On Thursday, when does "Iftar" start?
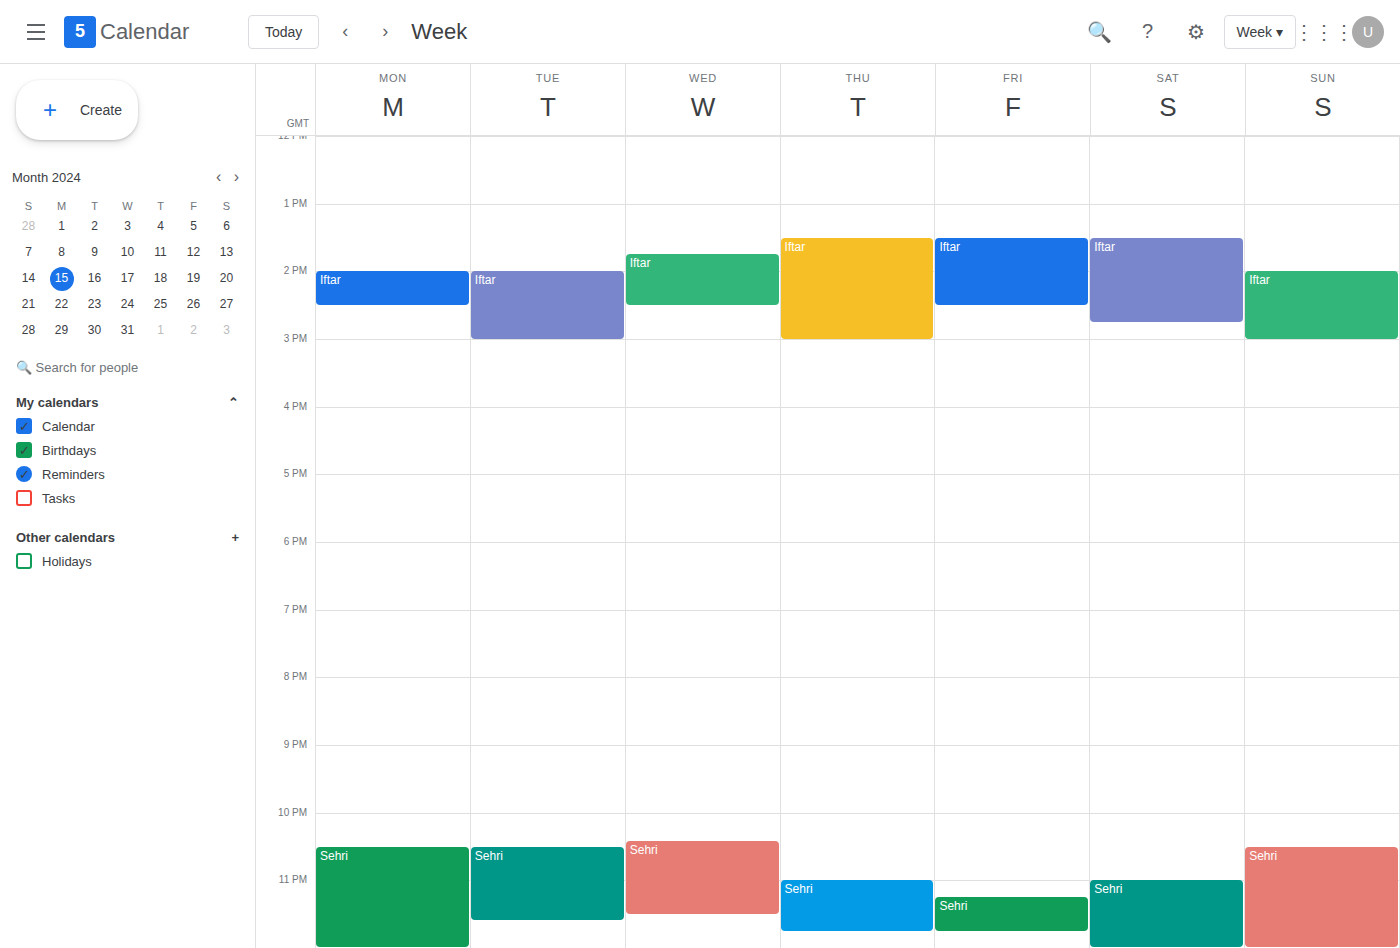
1:30 PM